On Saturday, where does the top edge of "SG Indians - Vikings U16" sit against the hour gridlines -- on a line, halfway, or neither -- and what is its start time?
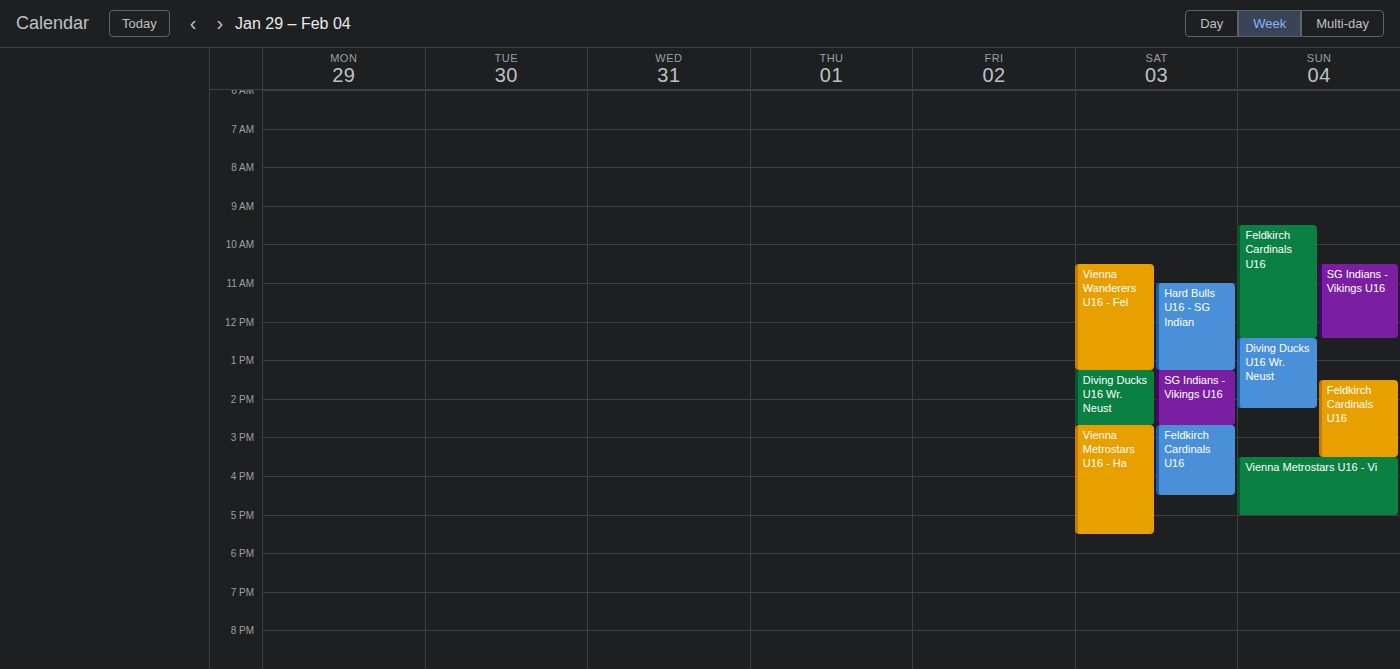
1:15 PM -- neither: a quarter of the way from the 1 PM line to the 2 PM line.